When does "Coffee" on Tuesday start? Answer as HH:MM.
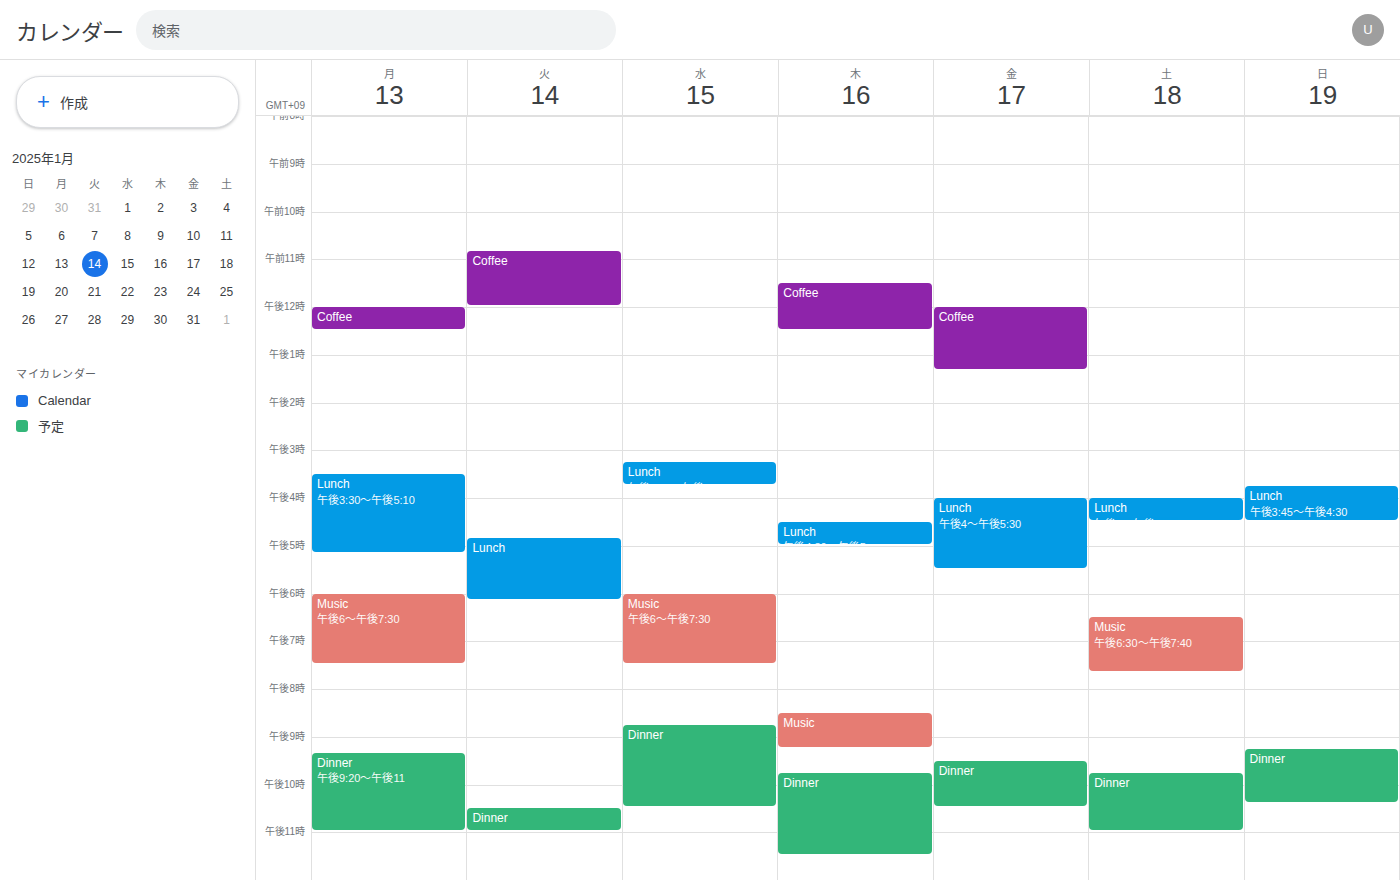
10:50